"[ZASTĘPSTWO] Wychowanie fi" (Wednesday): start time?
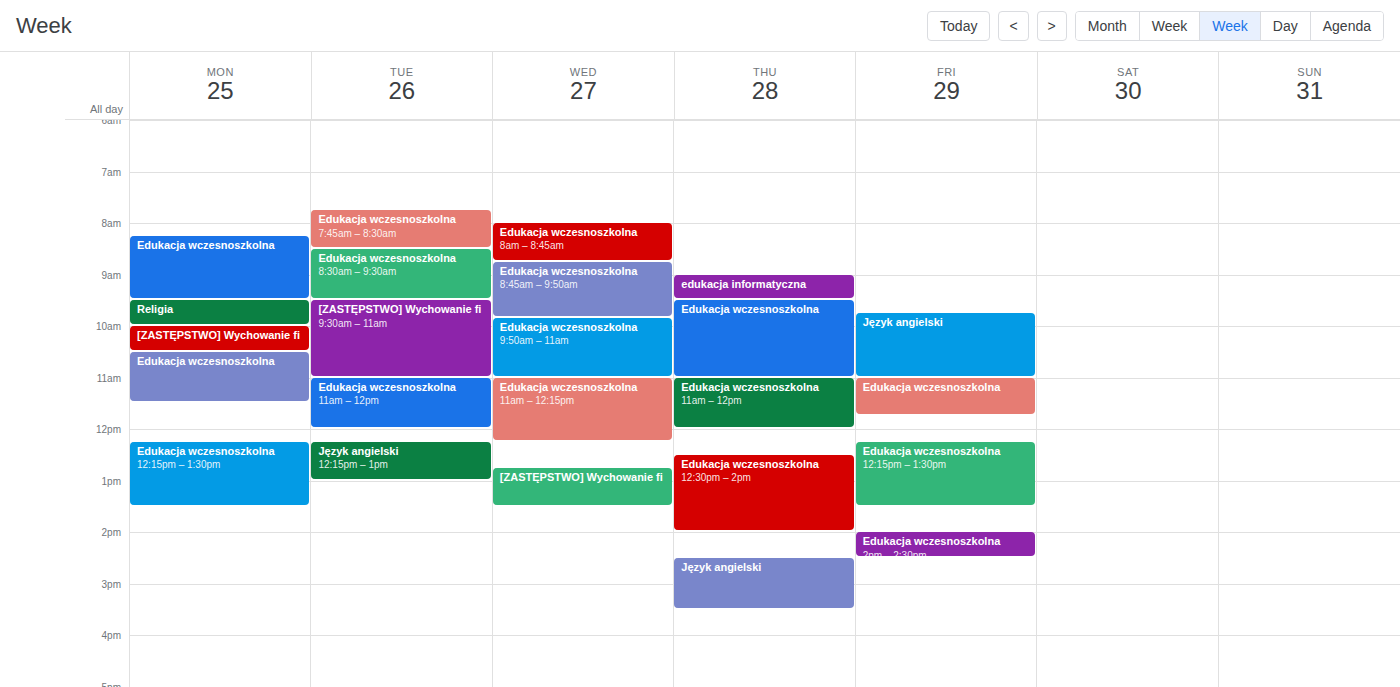
12:45 PM